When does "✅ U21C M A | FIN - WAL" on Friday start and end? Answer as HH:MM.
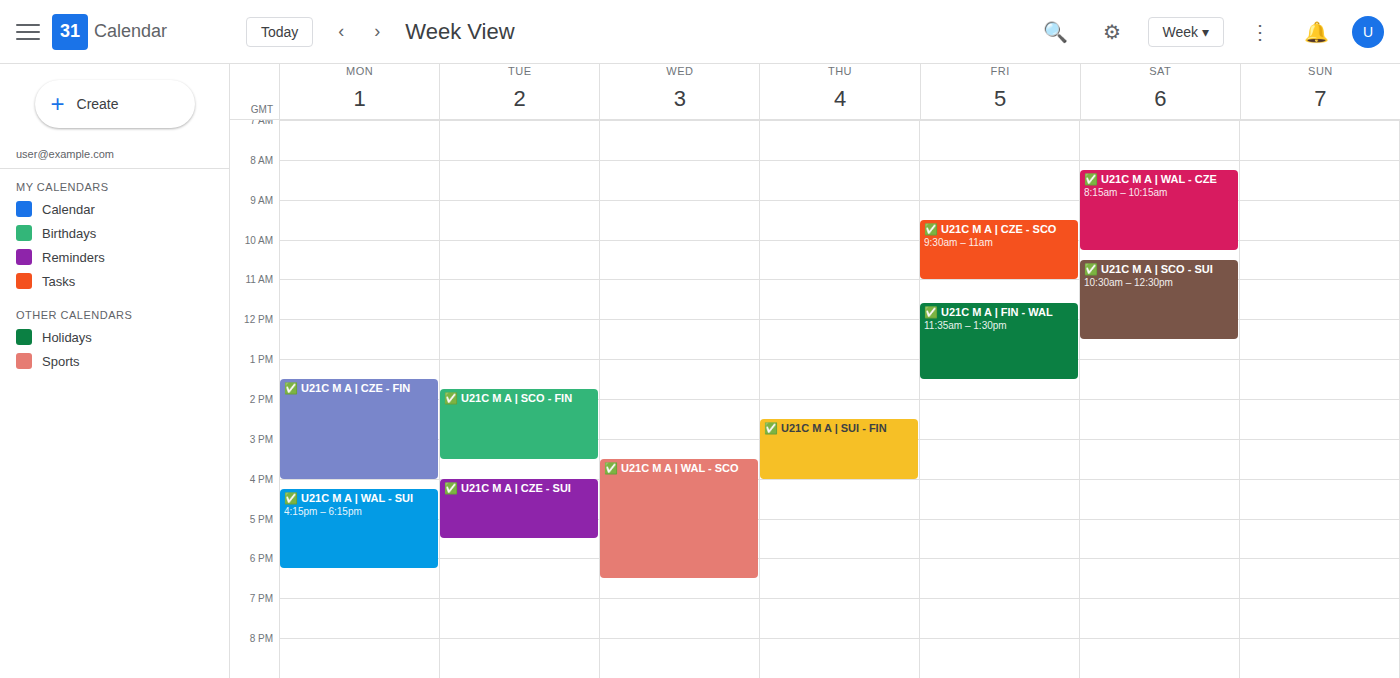
11:35 to 13:30